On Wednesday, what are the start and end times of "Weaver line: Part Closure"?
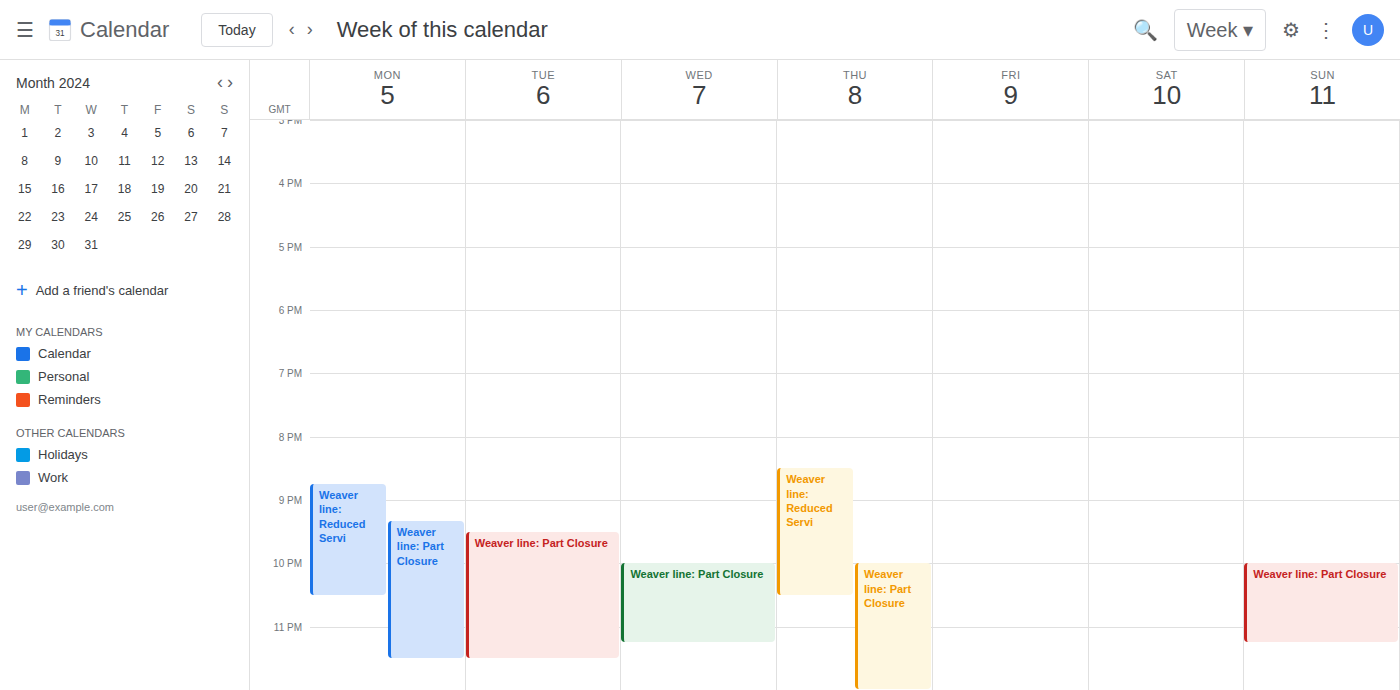
10:00 PM to 11:15 PM